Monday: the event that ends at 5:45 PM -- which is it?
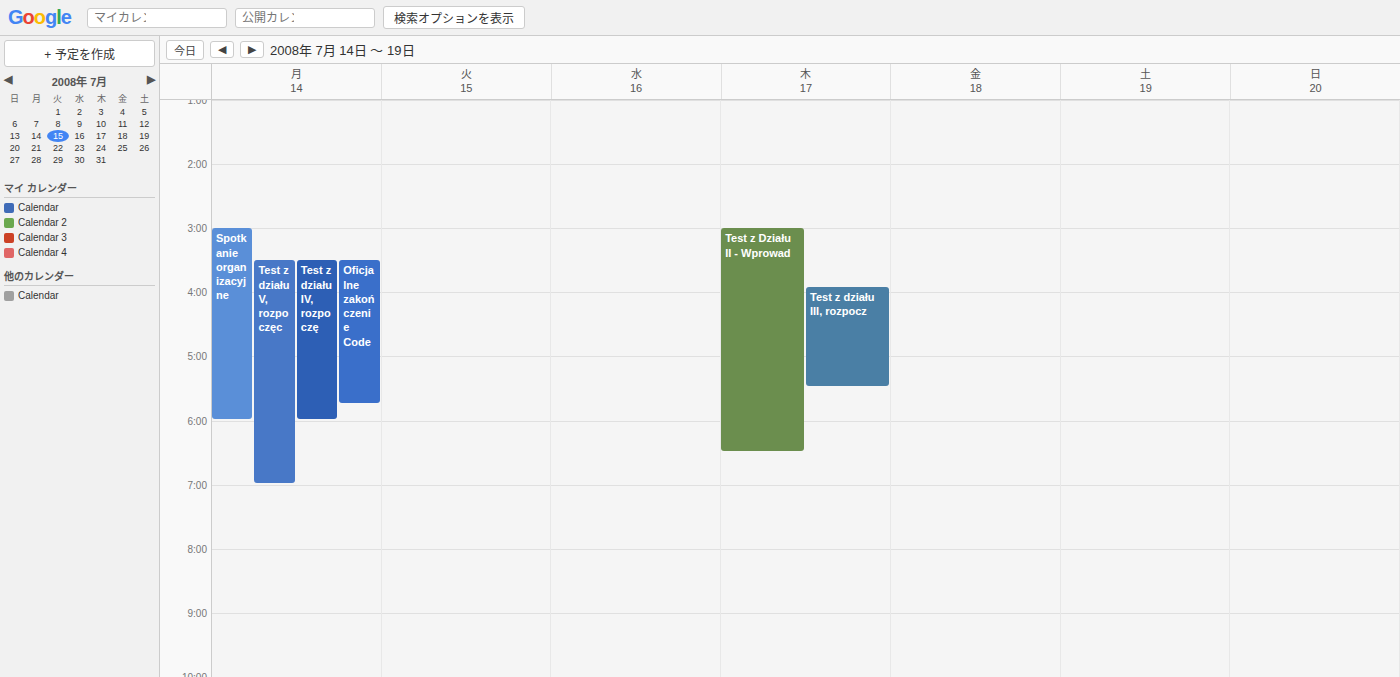
"Oficjalne zakończenie Code"